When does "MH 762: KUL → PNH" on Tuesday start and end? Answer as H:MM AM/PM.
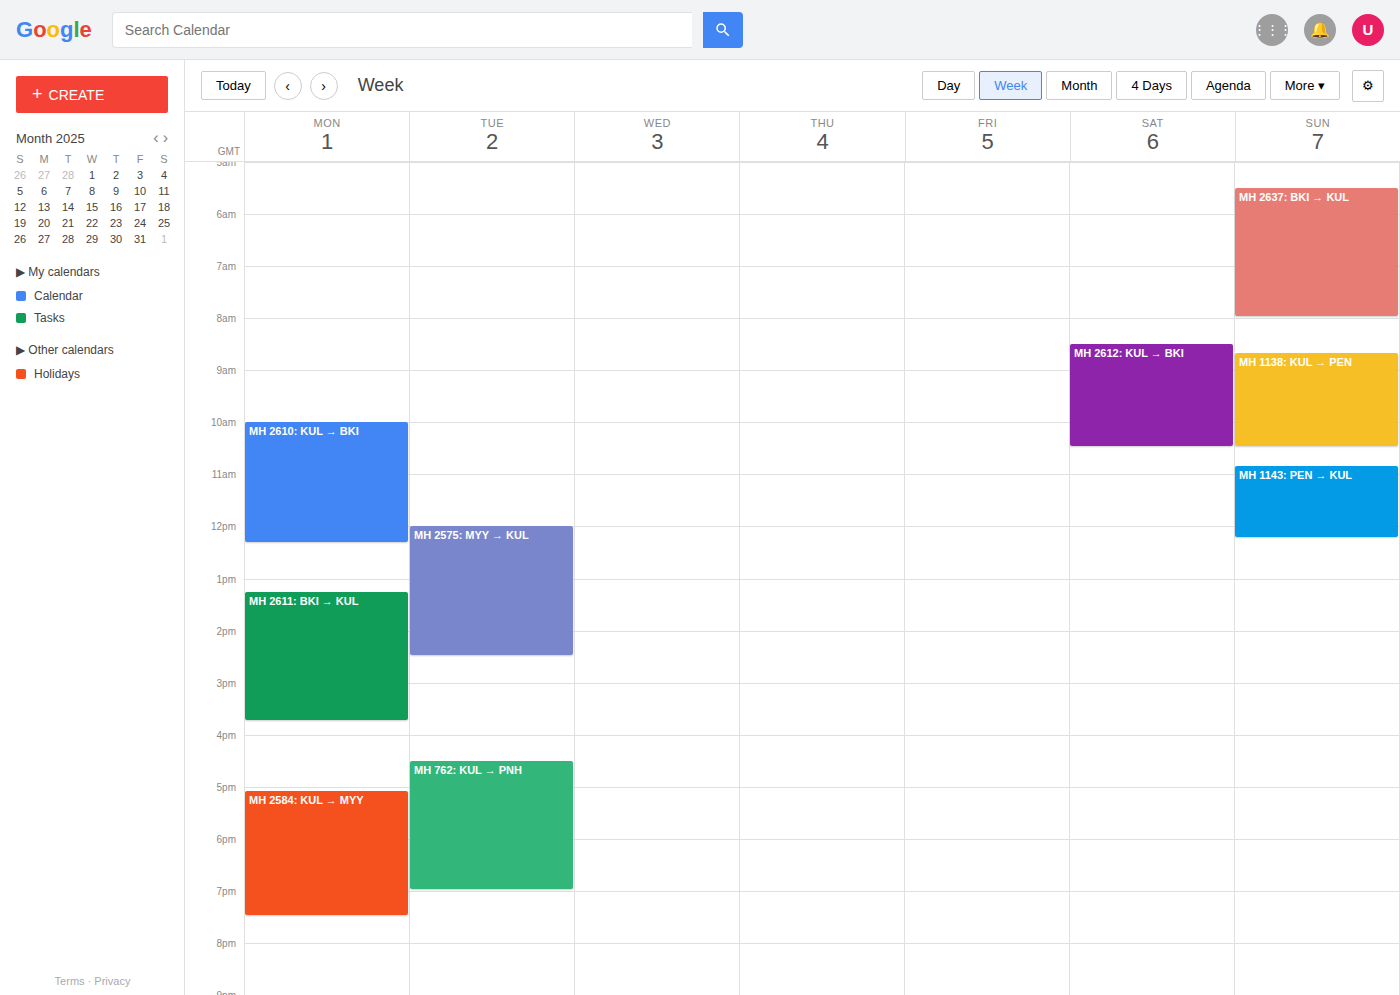
4:30 PM to 7:00 PM